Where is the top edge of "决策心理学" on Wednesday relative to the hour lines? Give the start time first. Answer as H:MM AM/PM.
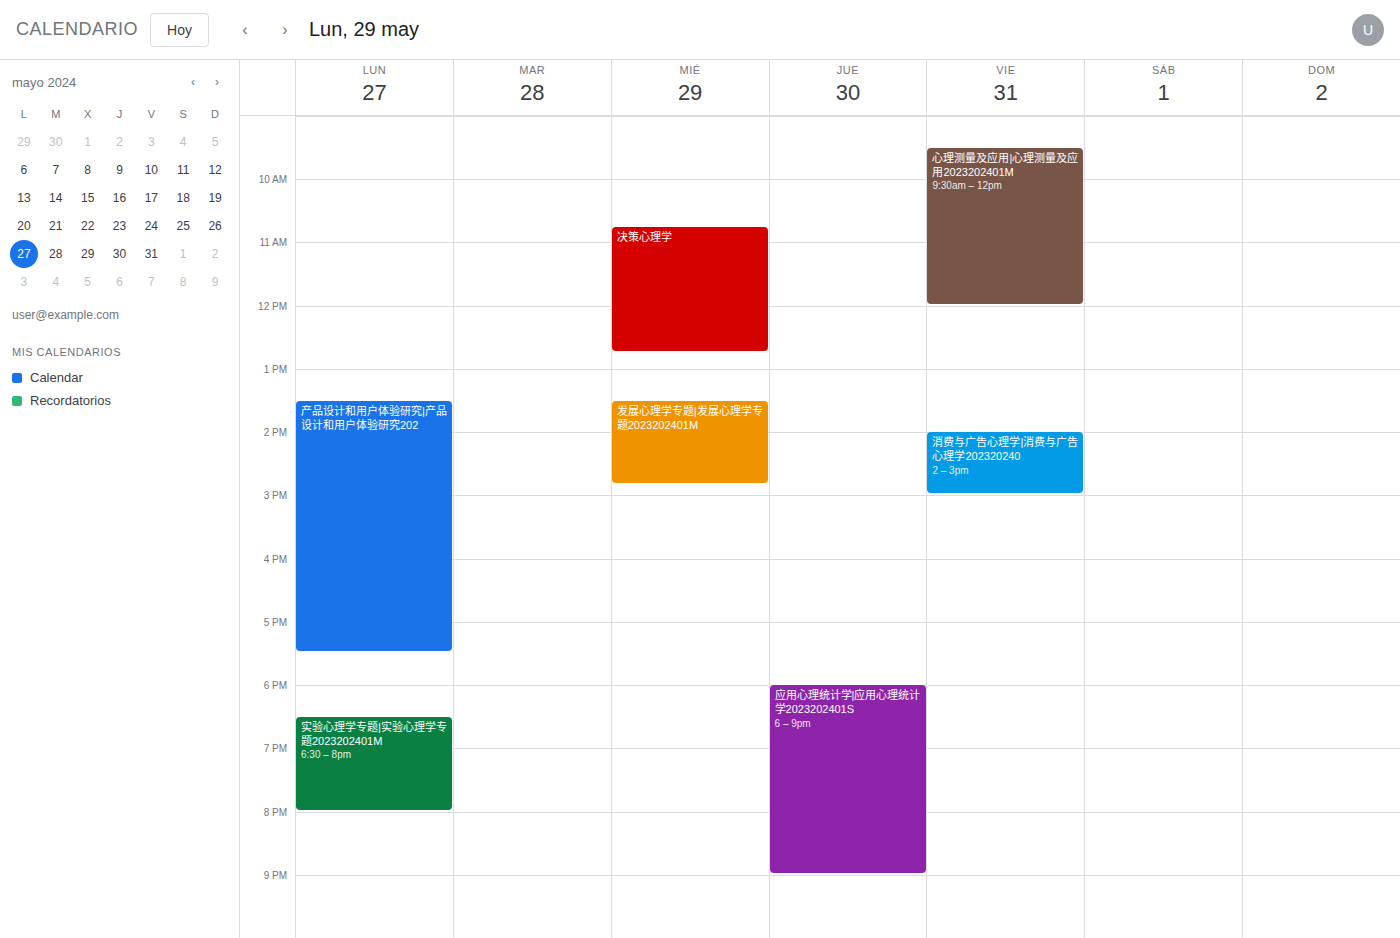
10:45 AM -- neither: three quarters of the way from the 10 AM line to the 11 AM line.